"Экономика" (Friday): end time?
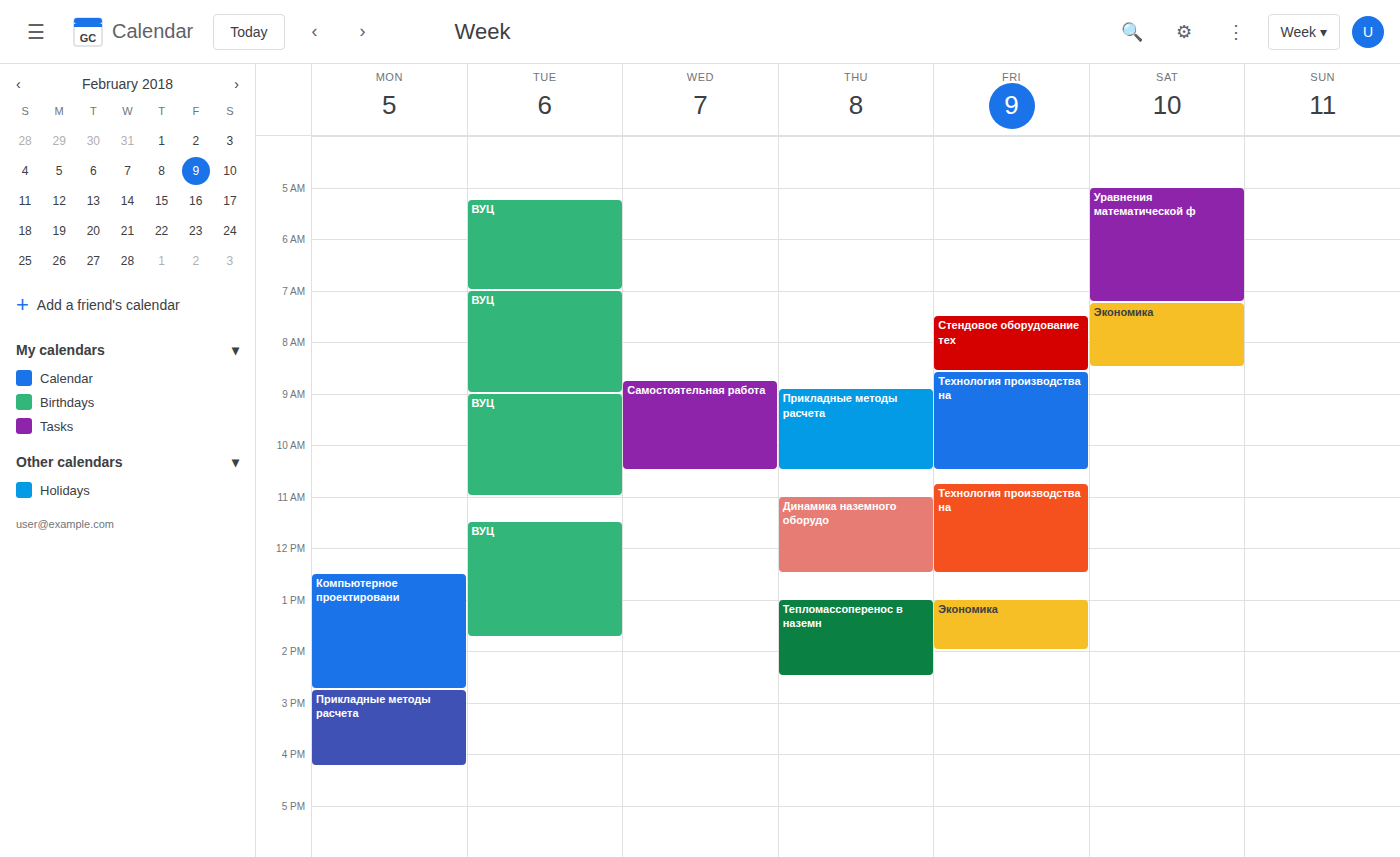
2:00 PM